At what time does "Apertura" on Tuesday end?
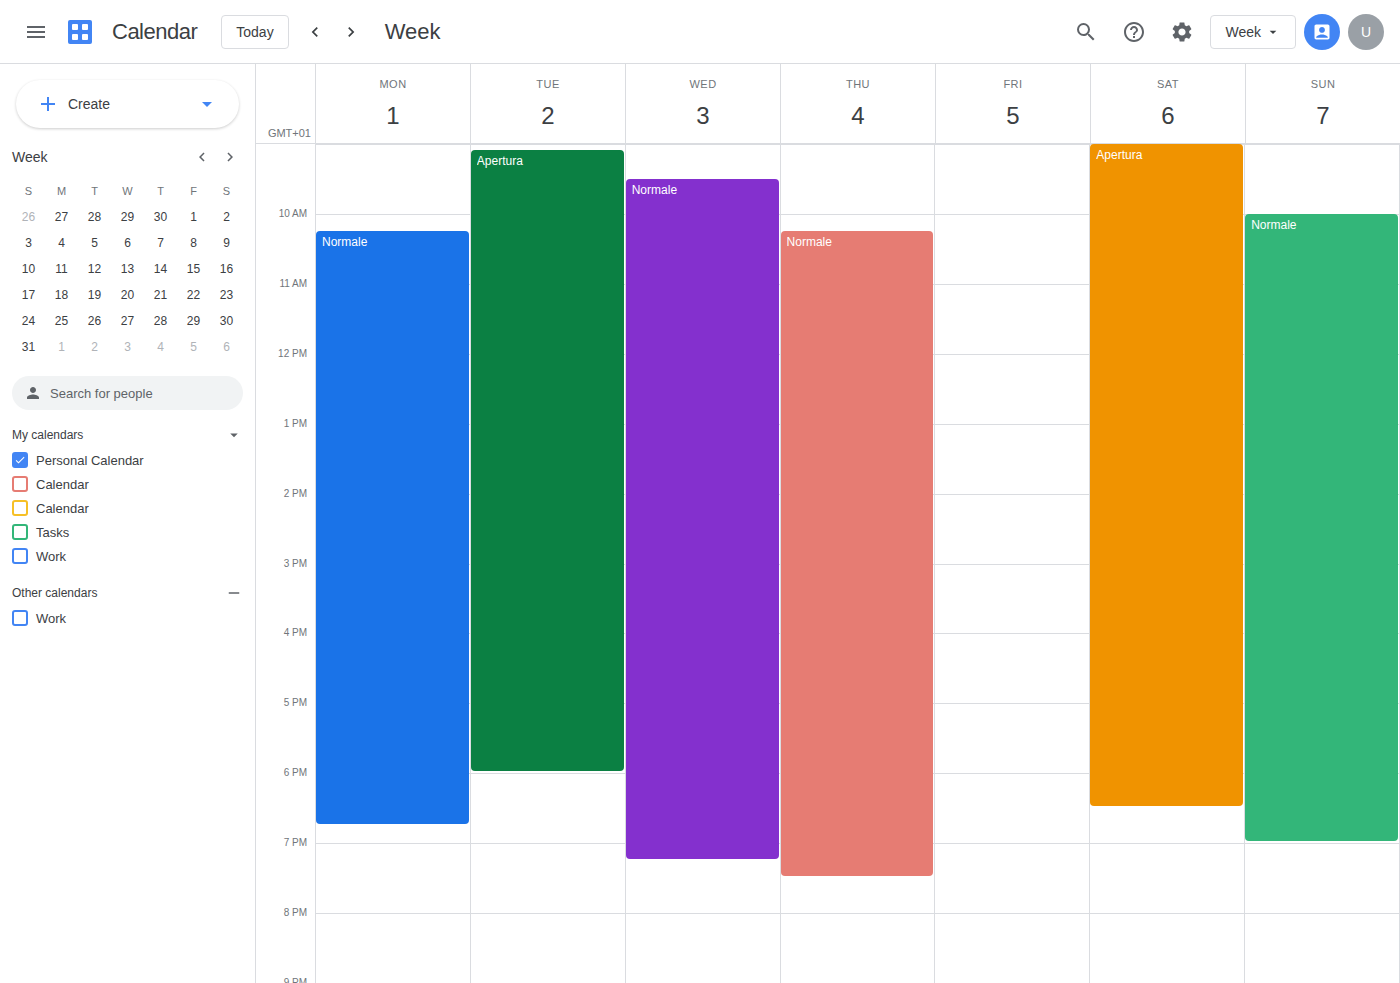
6:00 PM